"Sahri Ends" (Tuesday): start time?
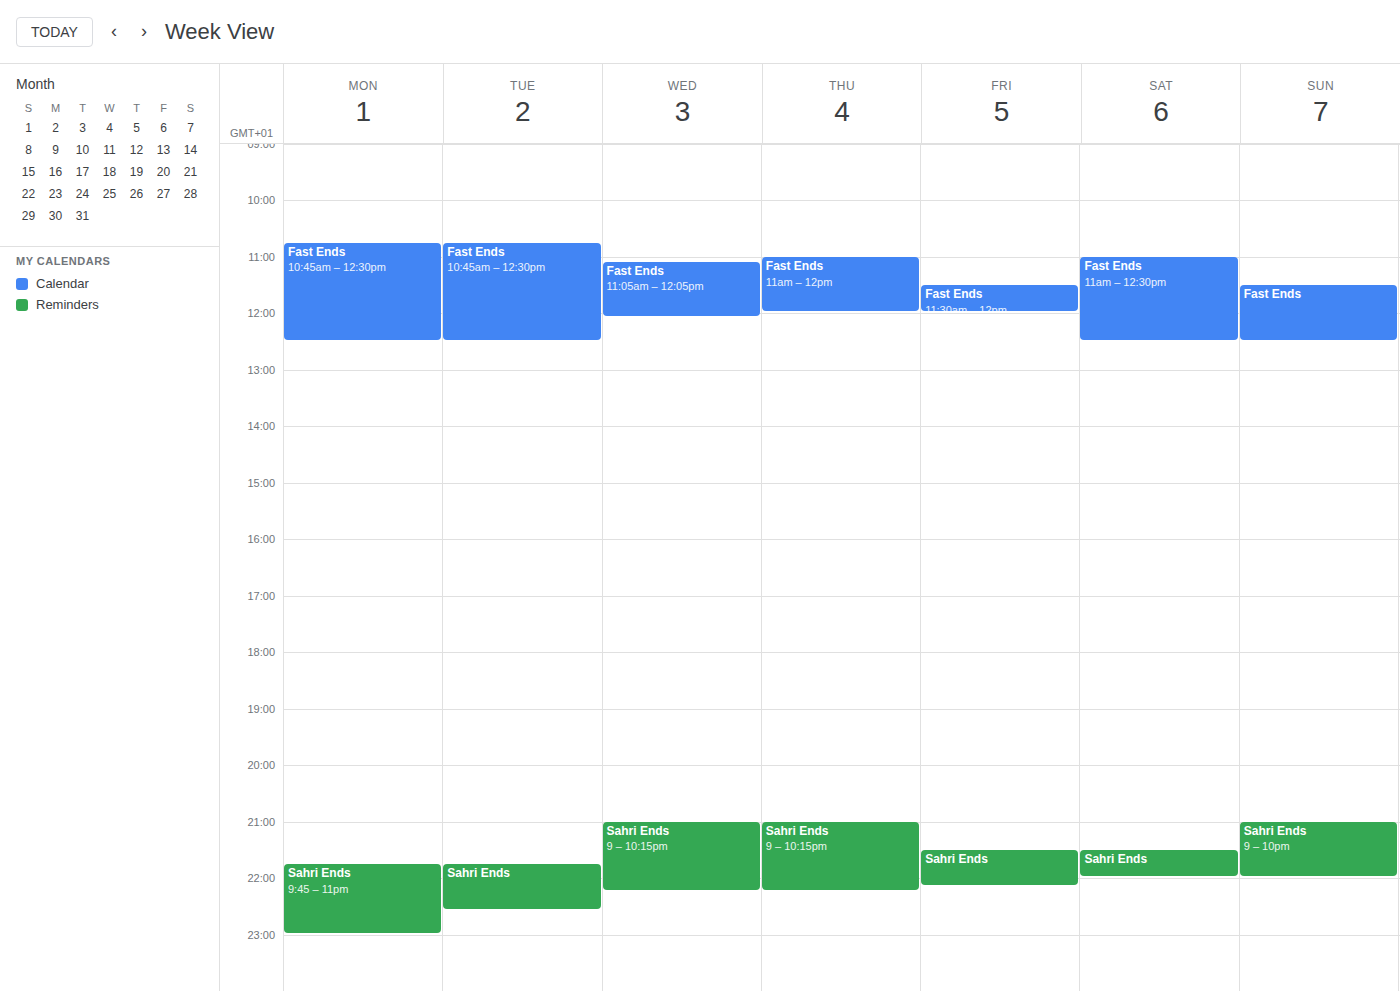
9:45 PM